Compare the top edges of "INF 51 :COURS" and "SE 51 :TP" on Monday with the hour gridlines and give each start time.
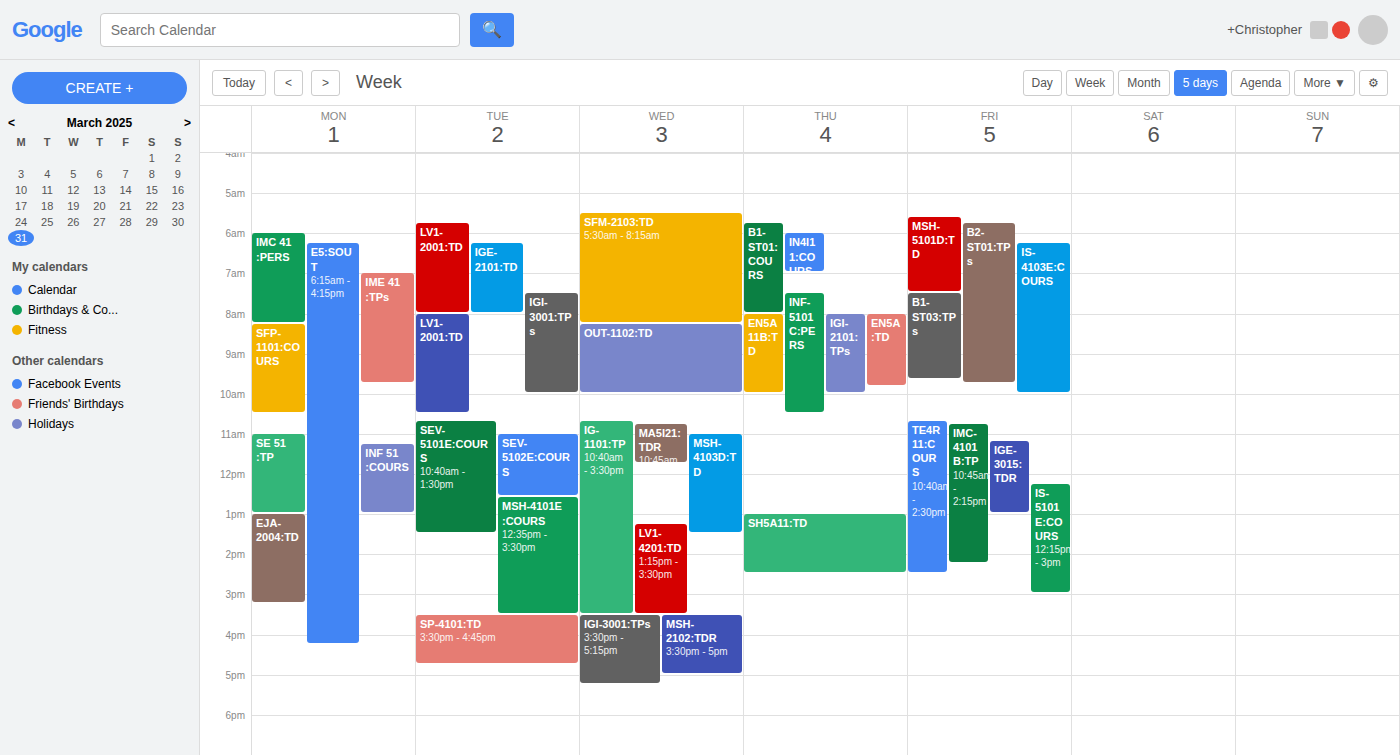
"INF 51 :COURS": 11:15 AM, neither: a quarter of the way from the 11 AM line to the 12 PM line. "SE 51 :TP": 11:00 AM, exactly on the 11 AM line.